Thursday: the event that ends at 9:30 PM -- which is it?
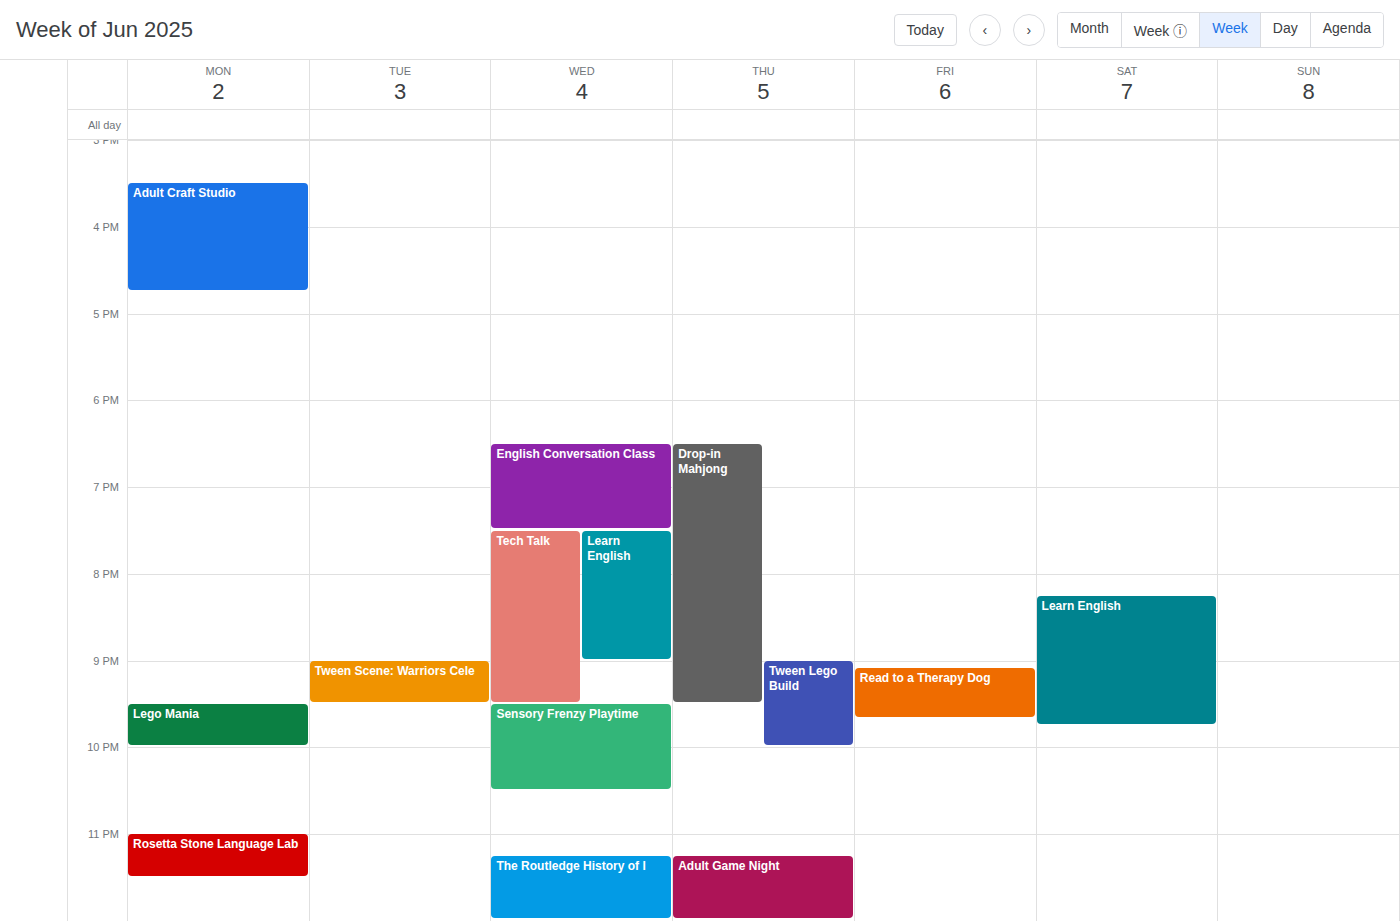
"Drop-in Mahjong"